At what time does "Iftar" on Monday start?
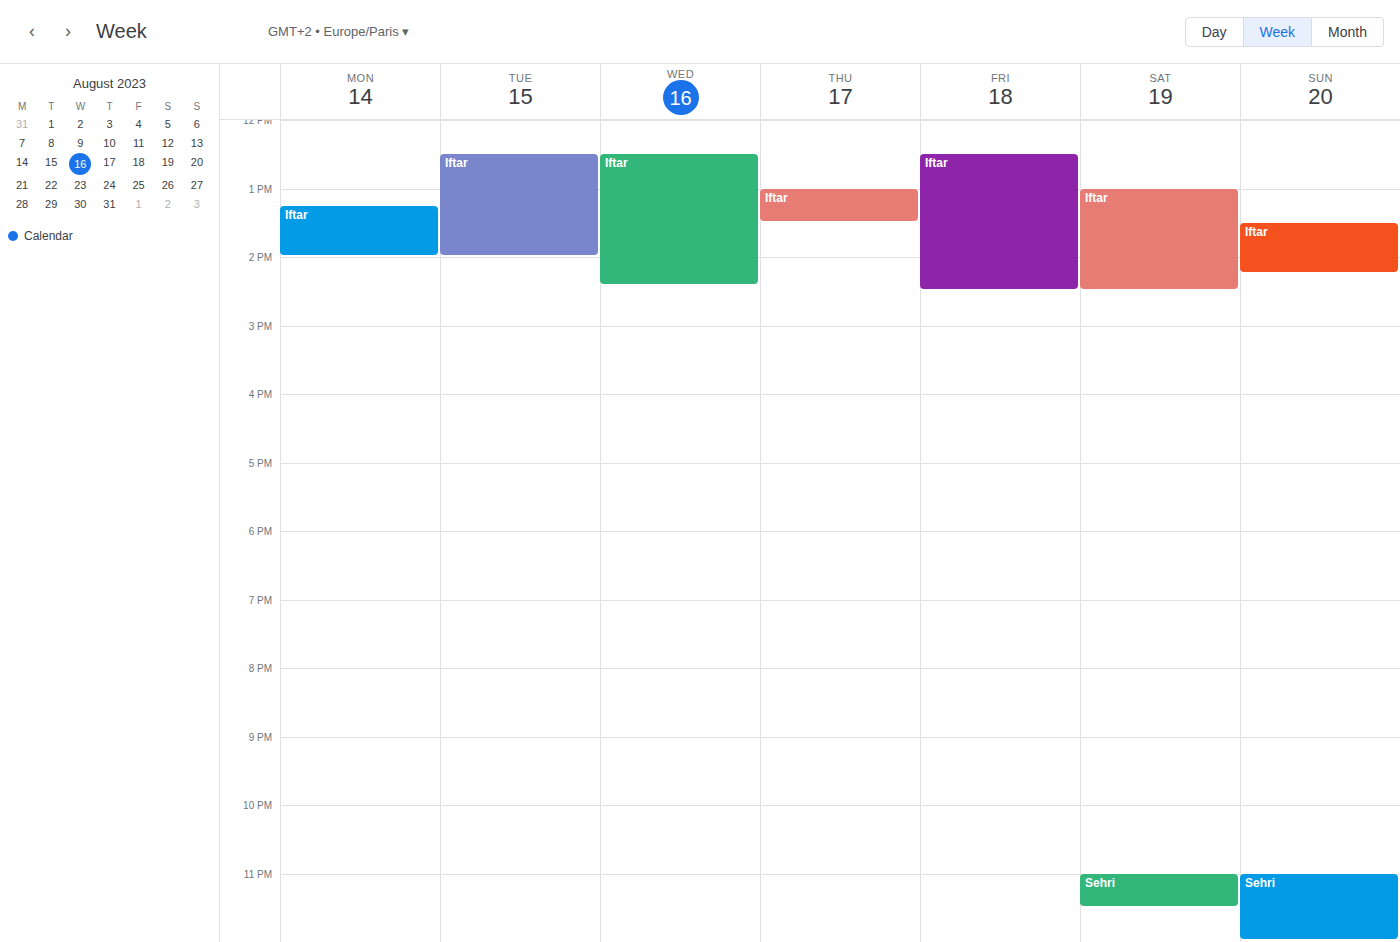
1:15 PM